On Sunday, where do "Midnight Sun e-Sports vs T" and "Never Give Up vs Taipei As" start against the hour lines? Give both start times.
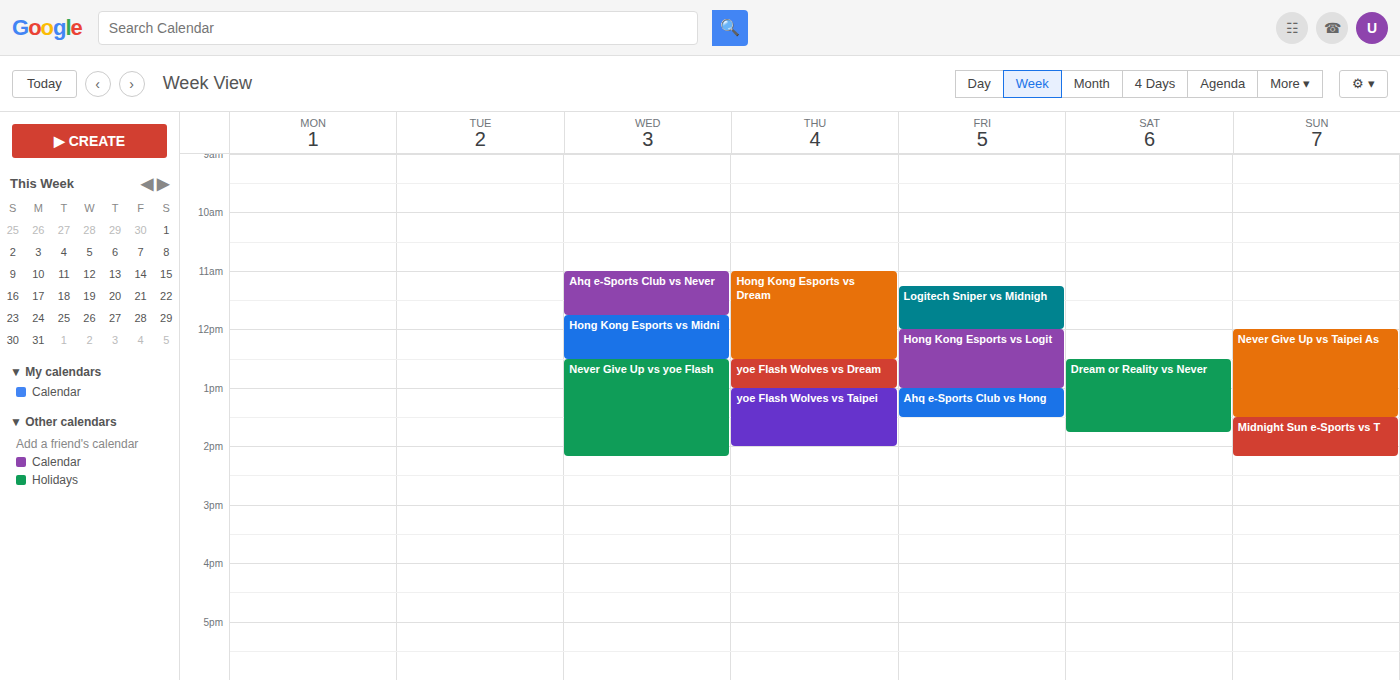
"Midnight Sun e-Sports vs T": 1:30 PM, halfway between the 1 PM and 2 PM lines. "Never Give Up vs Taipei As": 12:00 PM, exactly on the 12 PM line.